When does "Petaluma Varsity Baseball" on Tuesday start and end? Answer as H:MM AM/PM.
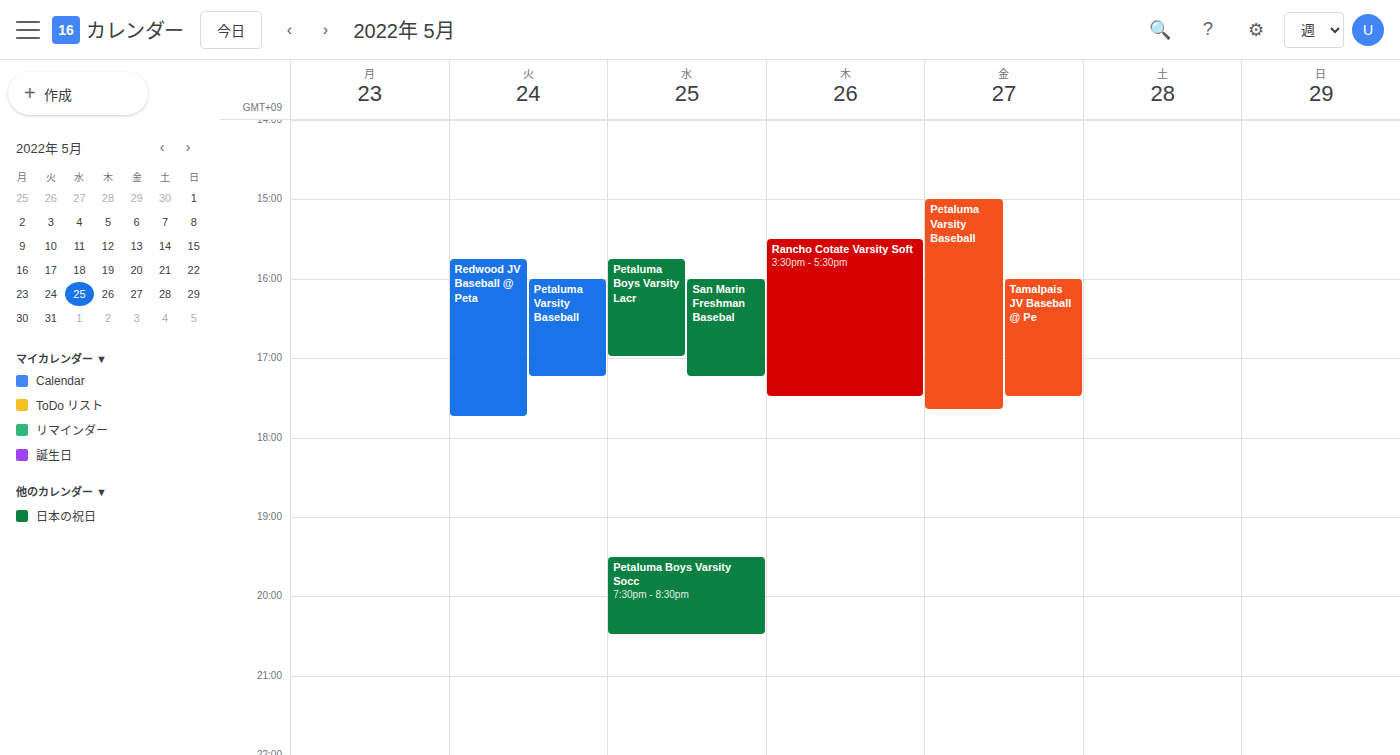
4:00 PM to 5:15 PM